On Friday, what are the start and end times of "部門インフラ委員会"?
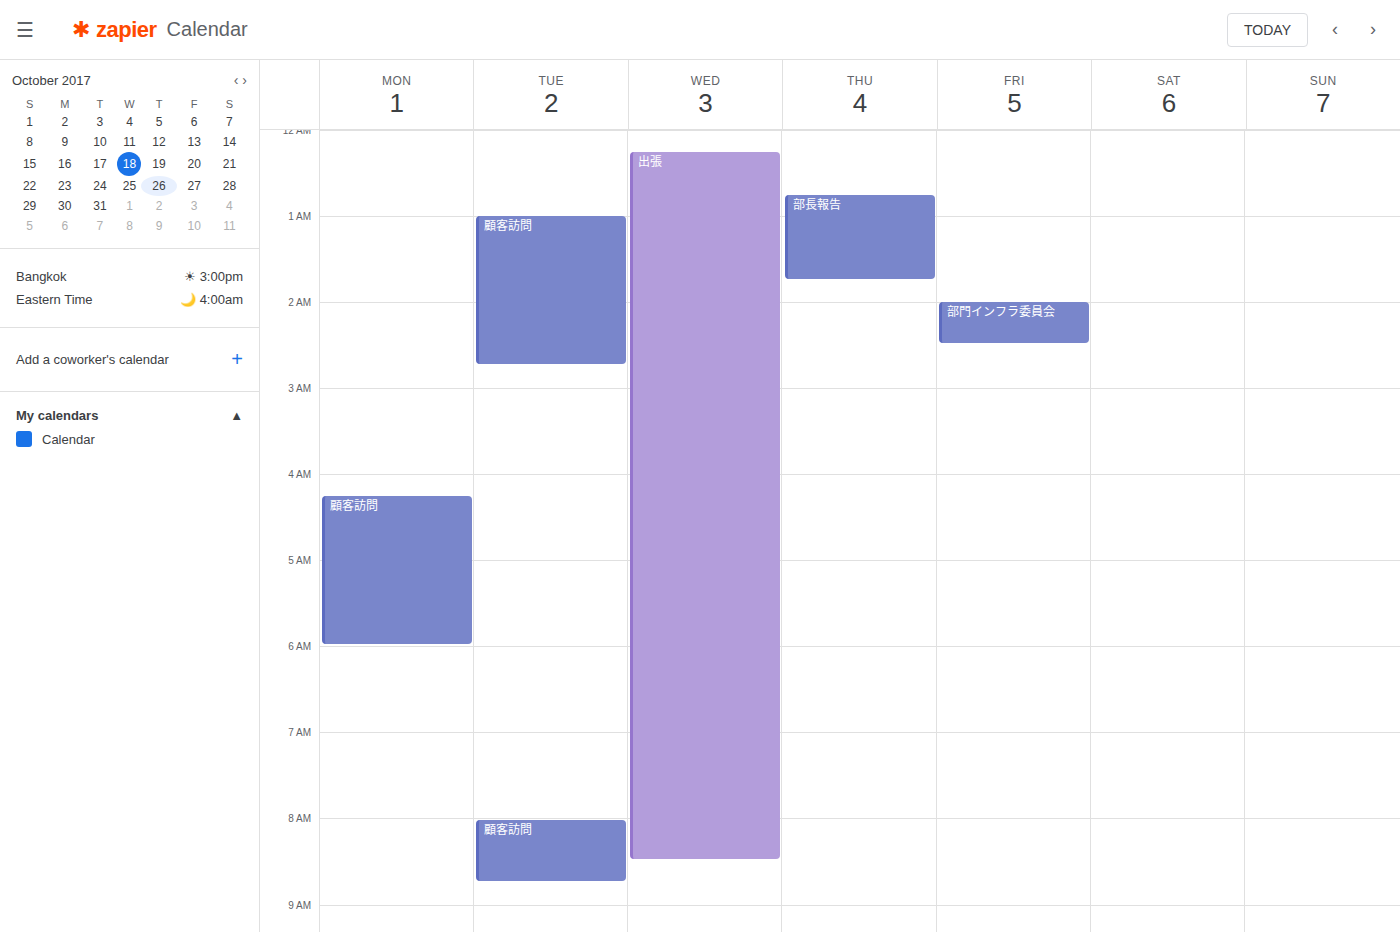
2:00 AM to 2:30 AM